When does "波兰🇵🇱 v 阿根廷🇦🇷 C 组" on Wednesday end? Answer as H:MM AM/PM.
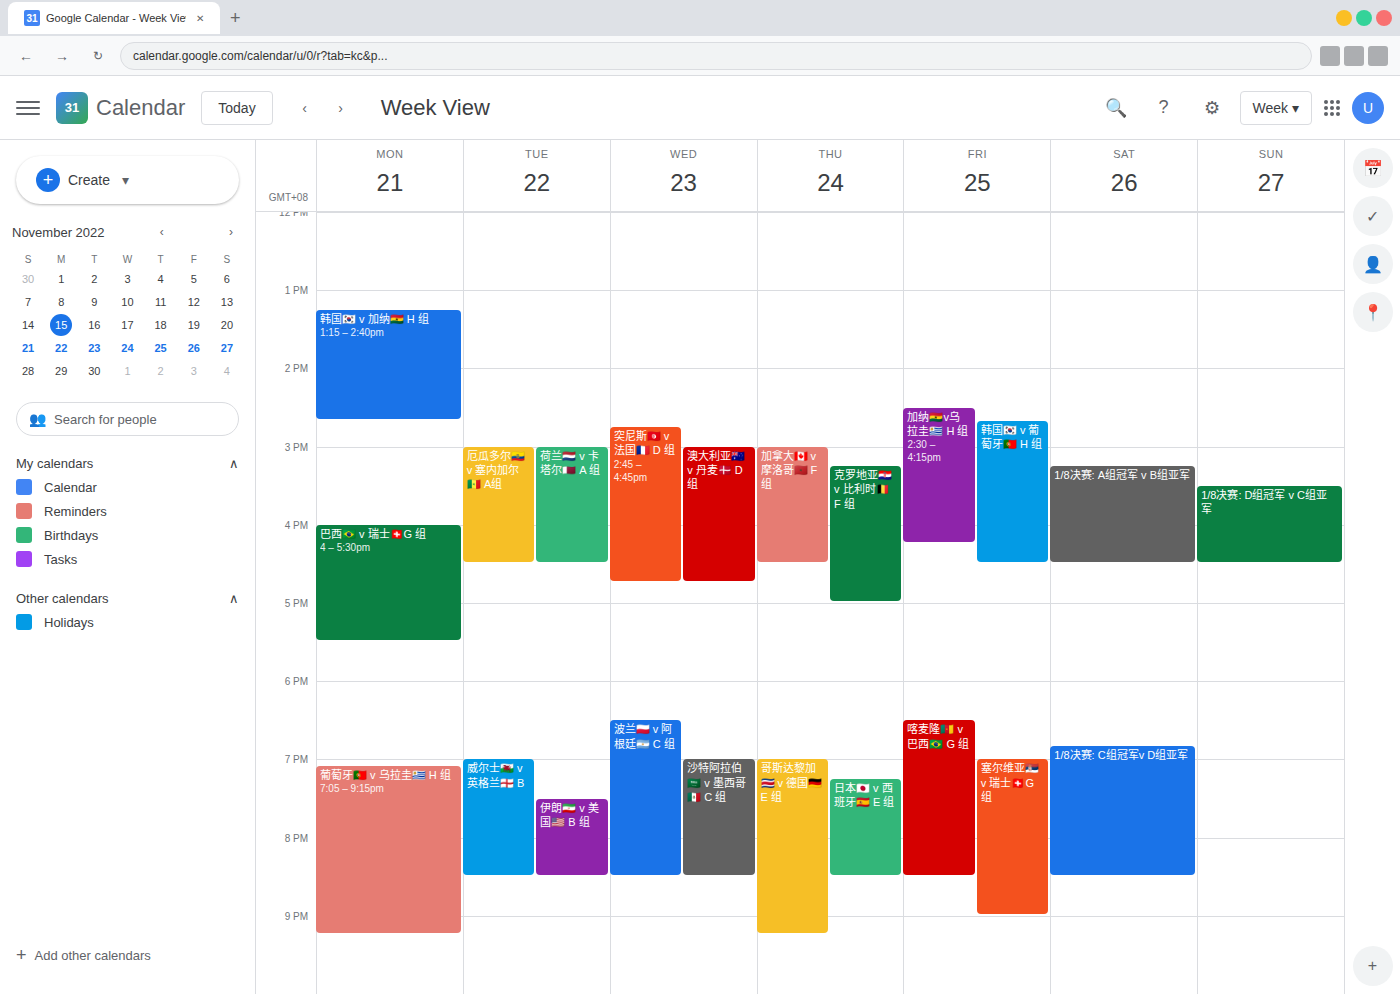
8:30 PM